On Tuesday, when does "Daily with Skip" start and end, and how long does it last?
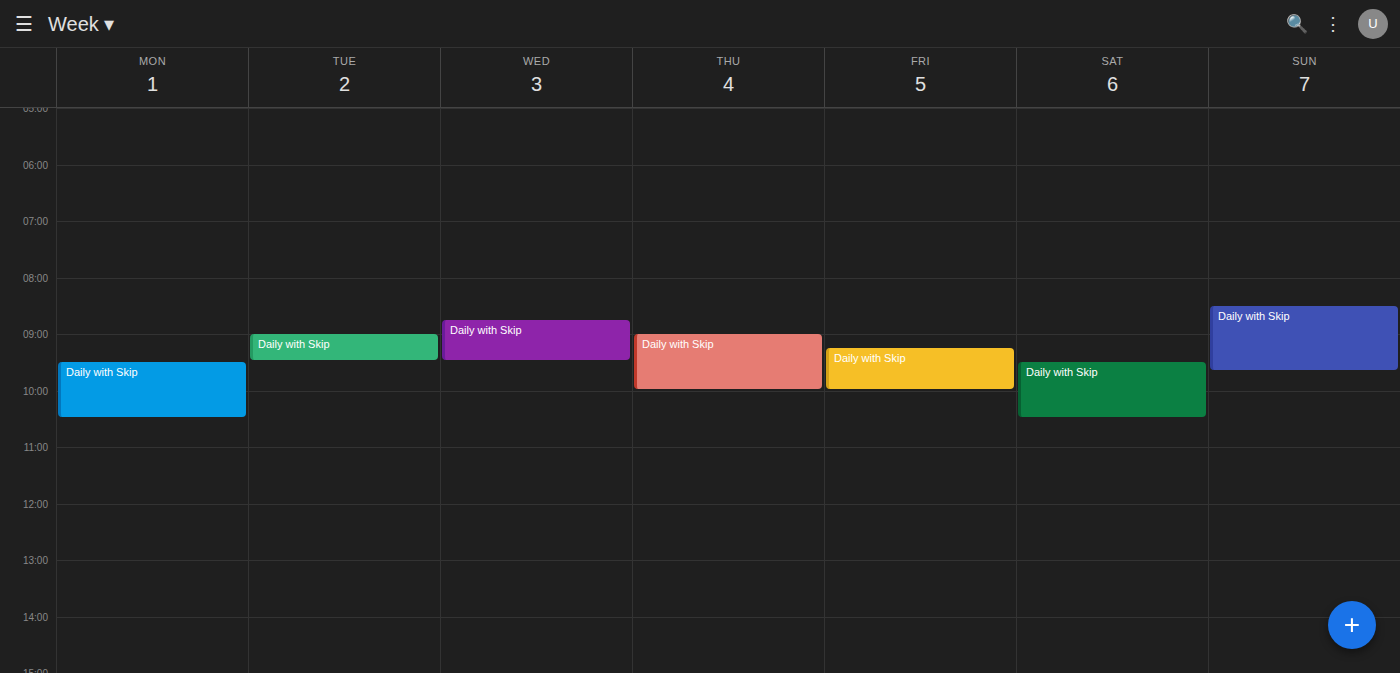
9:00 AM to 9:30 AM, 30 minutes